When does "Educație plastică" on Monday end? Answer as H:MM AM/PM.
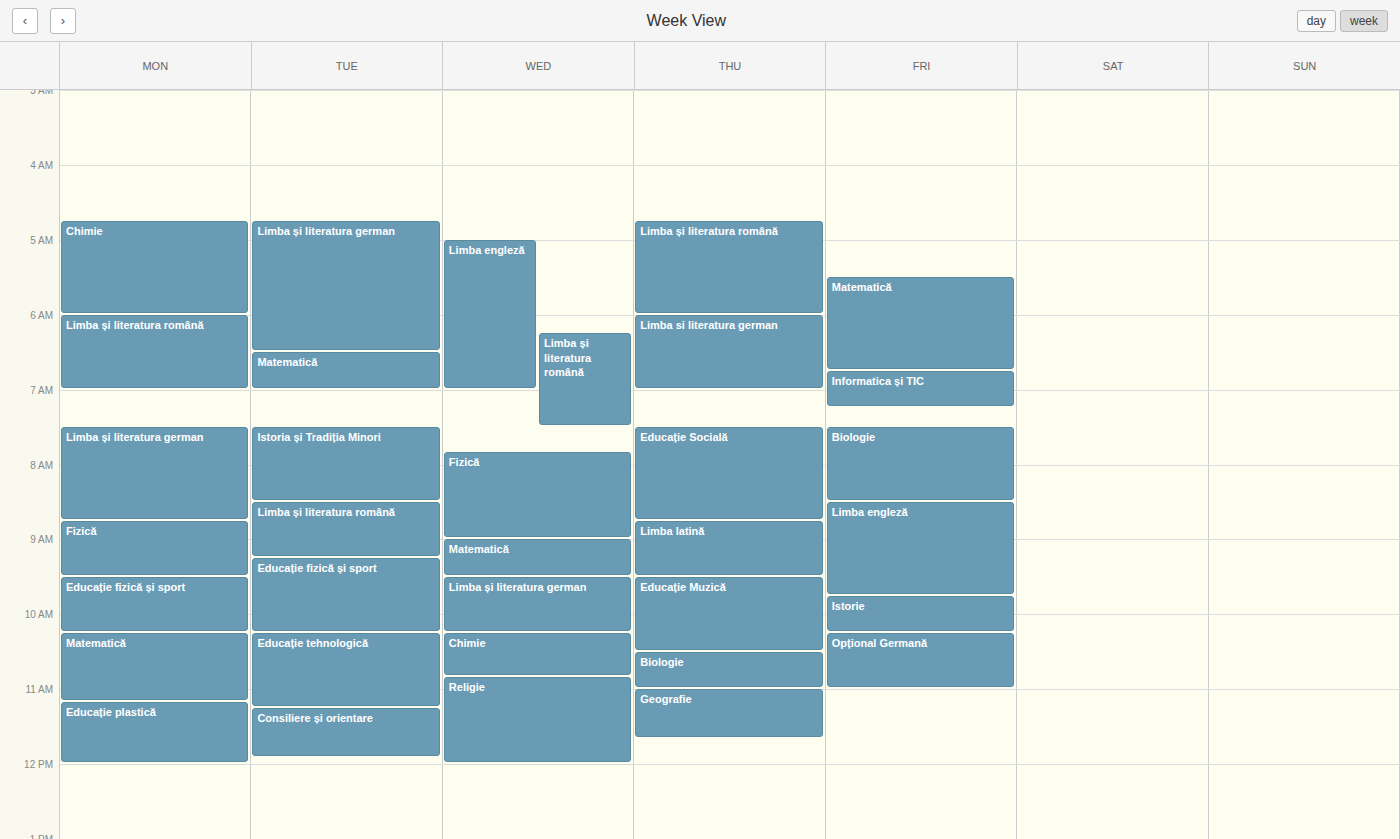
12:00 PM